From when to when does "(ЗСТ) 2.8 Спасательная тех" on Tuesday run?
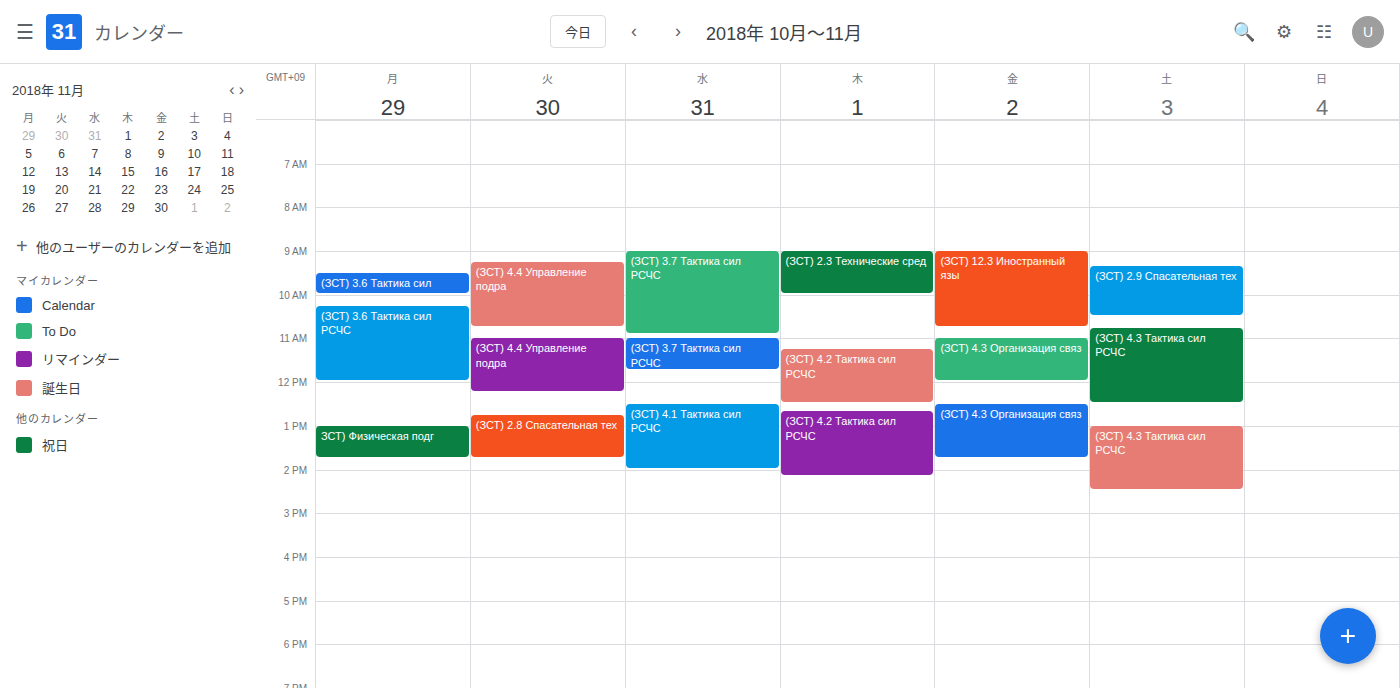
12:45 PM to 1:45 PM